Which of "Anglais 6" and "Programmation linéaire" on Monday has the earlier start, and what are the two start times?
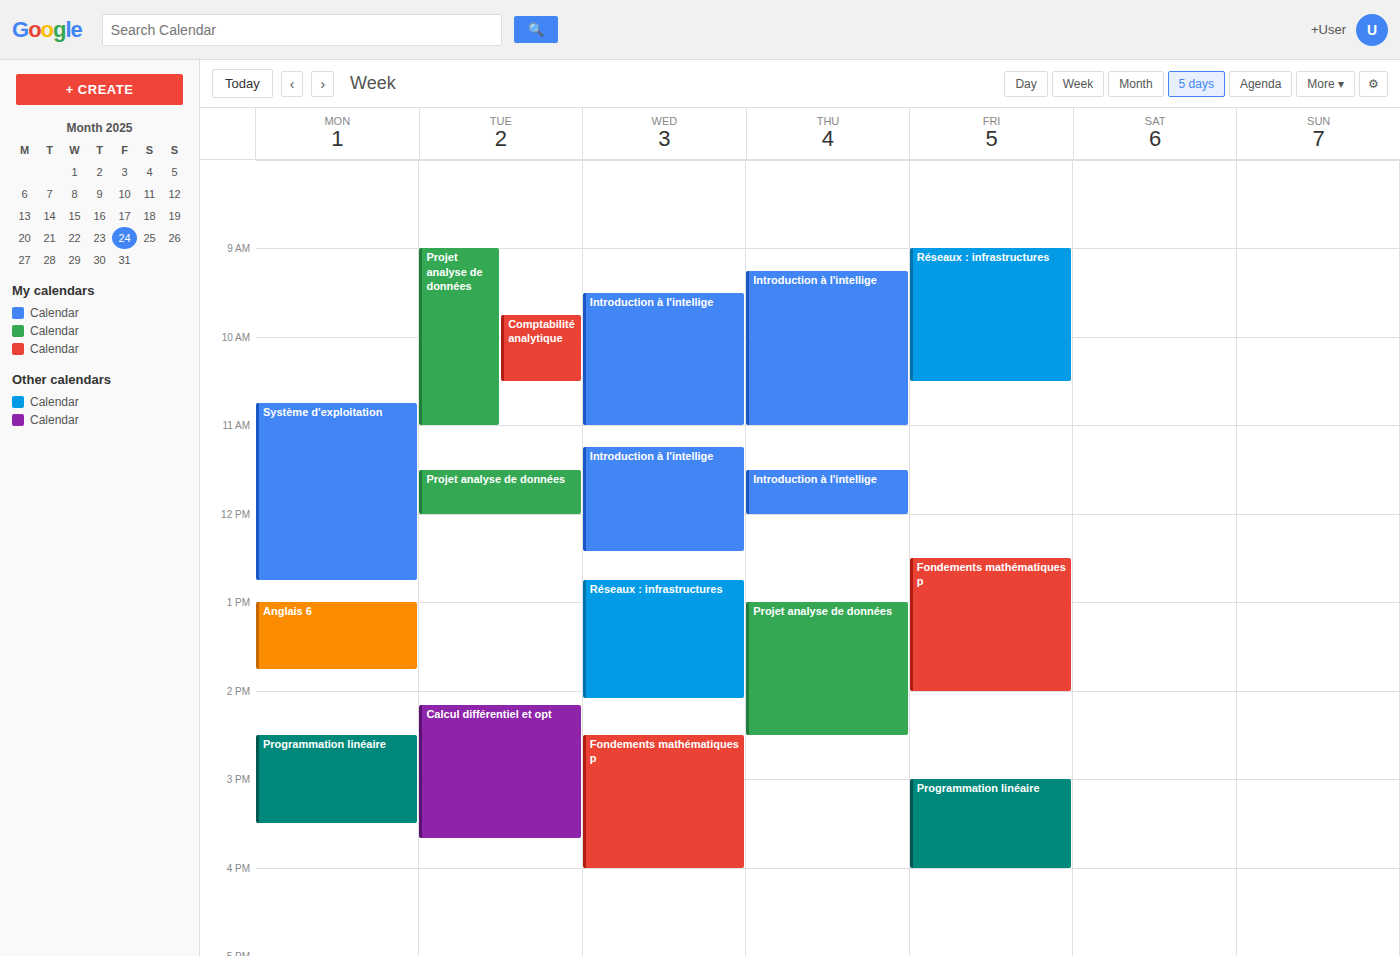
"Anglais 6" 1:00 PM; "Programmation linéaire" 2:30 PM.